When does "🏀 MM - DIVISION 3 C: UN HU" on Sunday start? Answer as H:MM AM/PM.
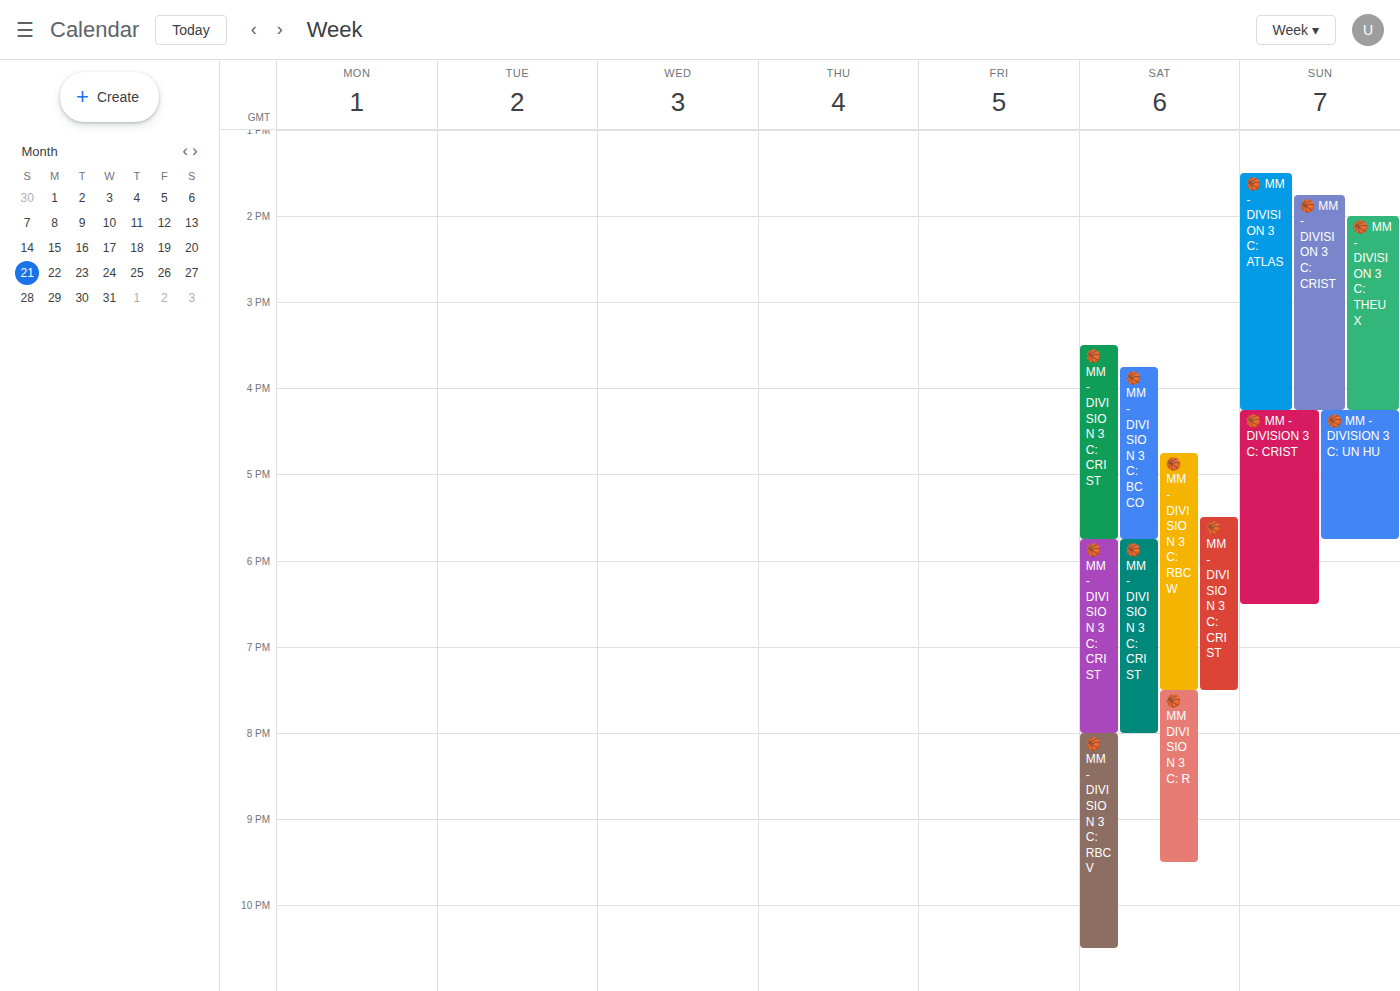
4:15 PM